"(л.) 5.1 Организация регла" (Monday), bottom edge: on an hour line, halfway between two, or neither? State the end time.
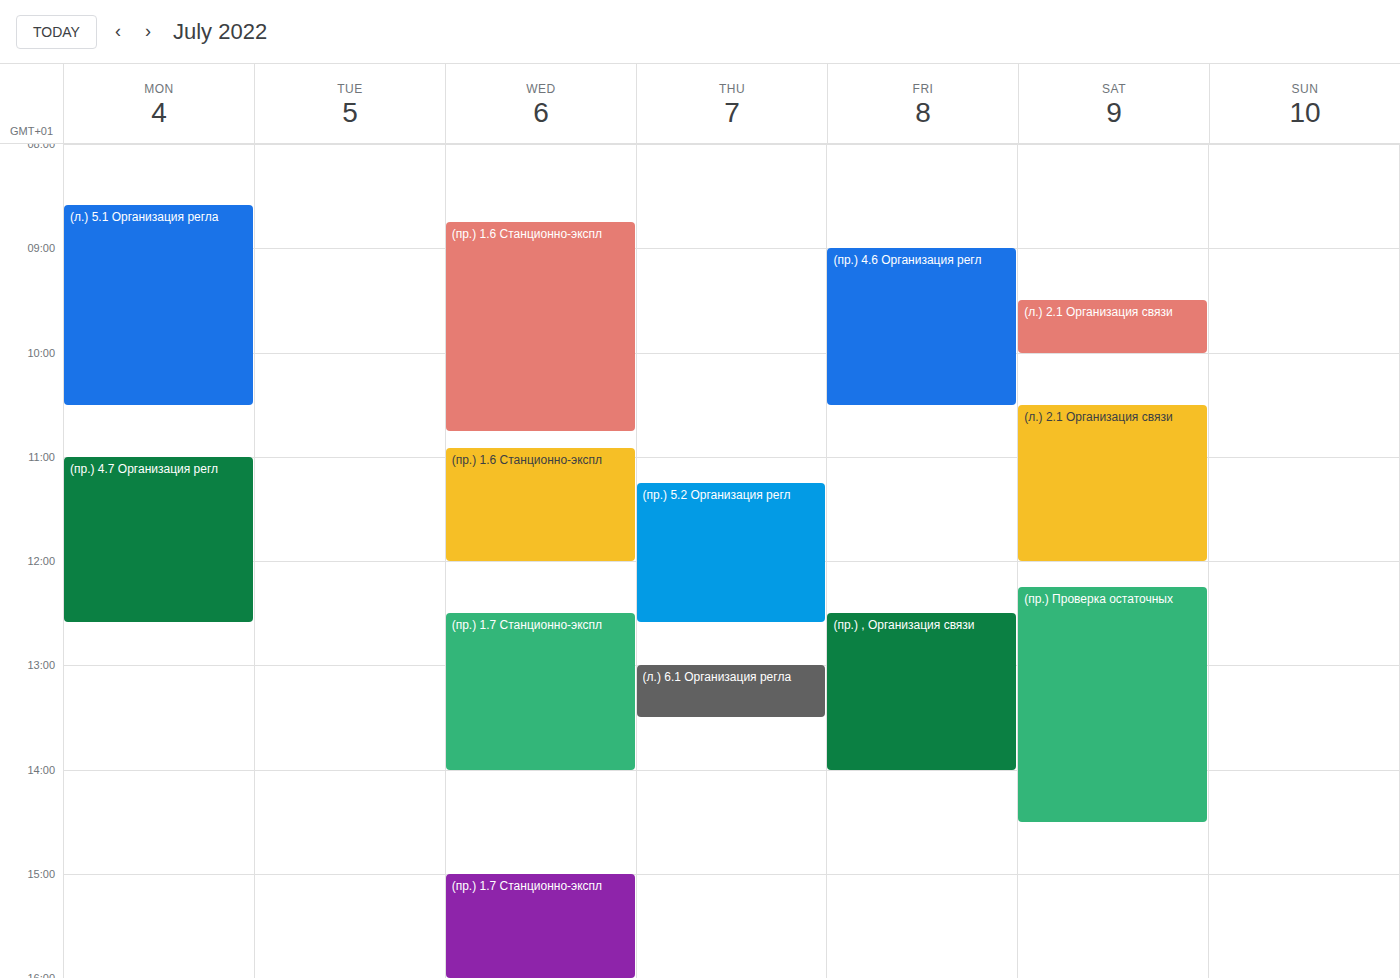
10:30 -- halfway between the 10:00 and 11:00 lines.